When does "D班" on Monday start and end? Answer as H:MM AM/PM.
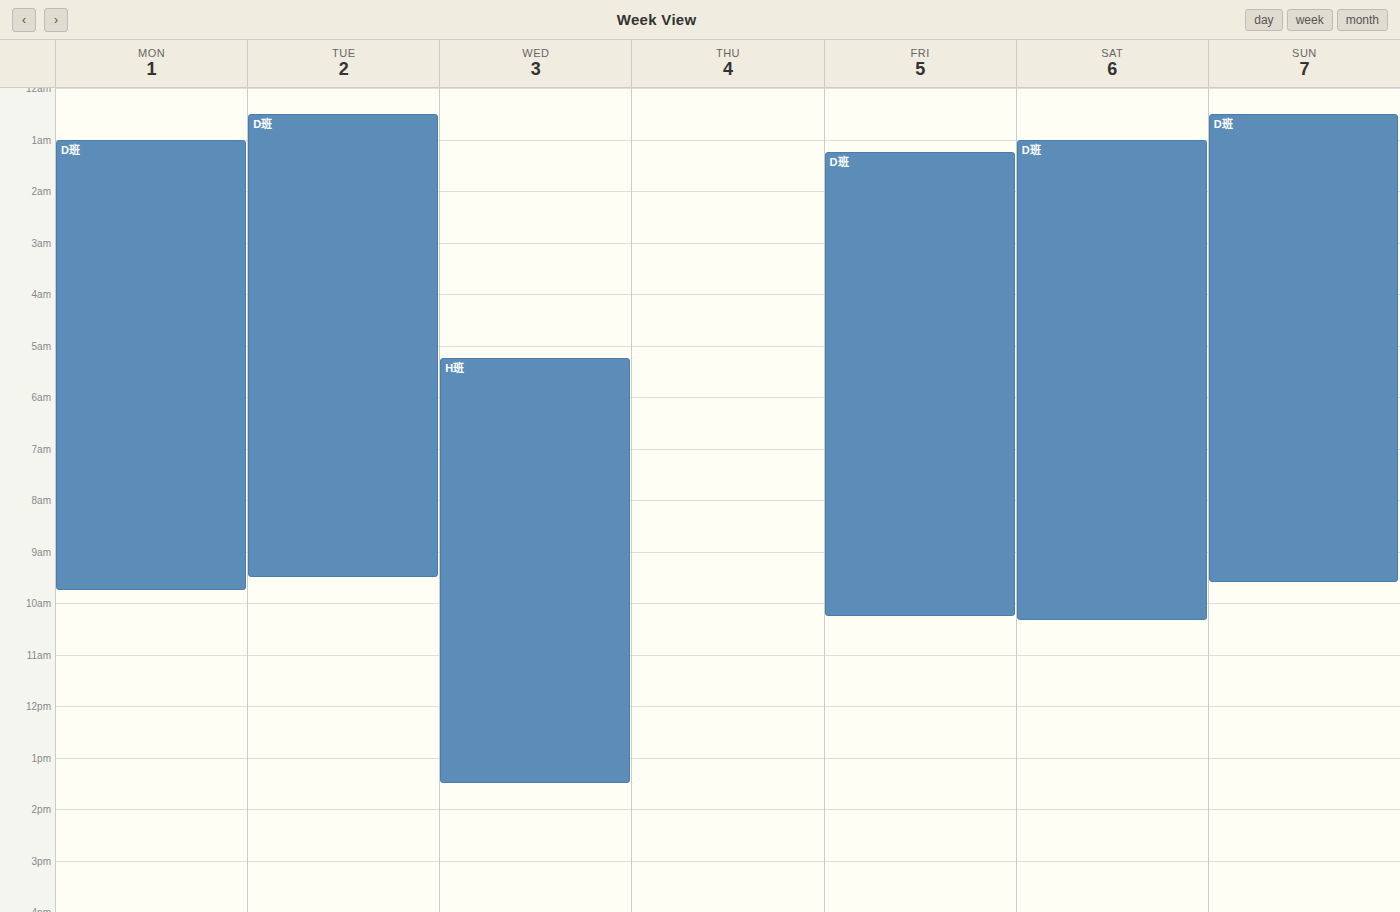
1:00 AM to 9:45 AM